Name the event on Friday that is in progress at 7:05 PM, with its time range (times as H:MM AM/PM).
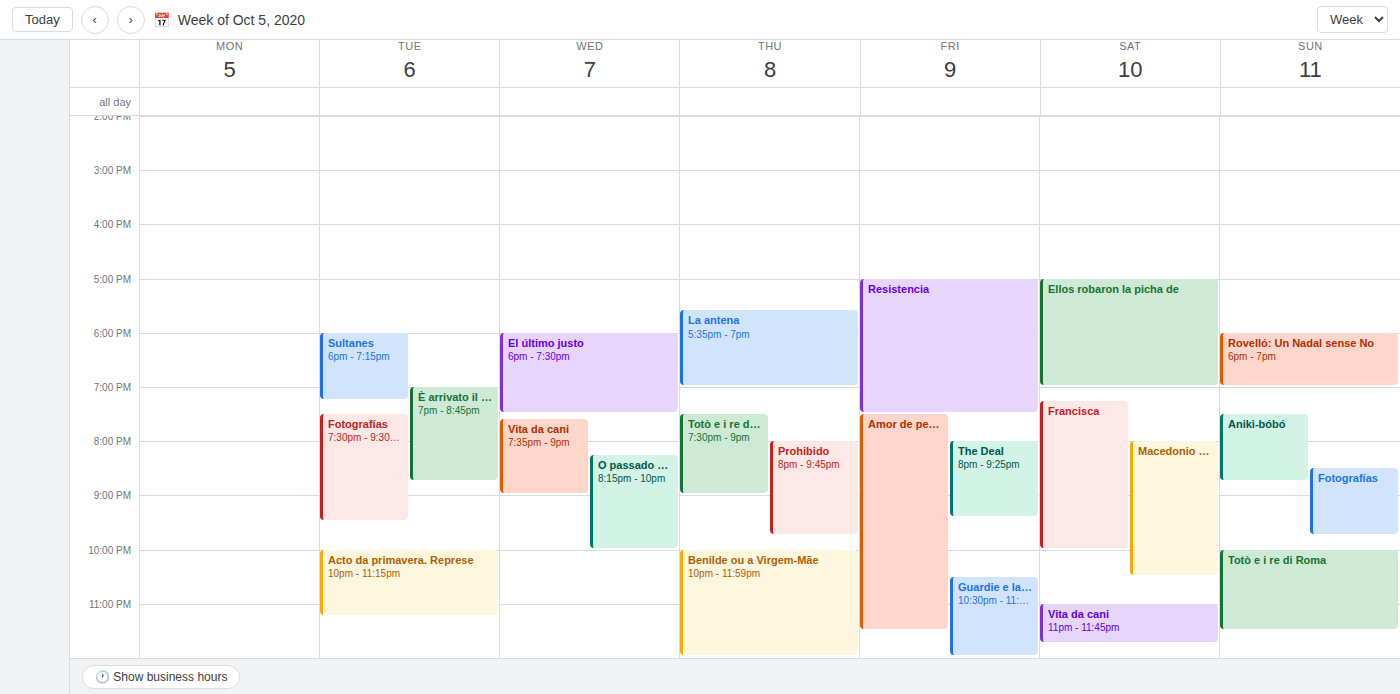
"Resistencia", 5:00 PM to 7:30 PM